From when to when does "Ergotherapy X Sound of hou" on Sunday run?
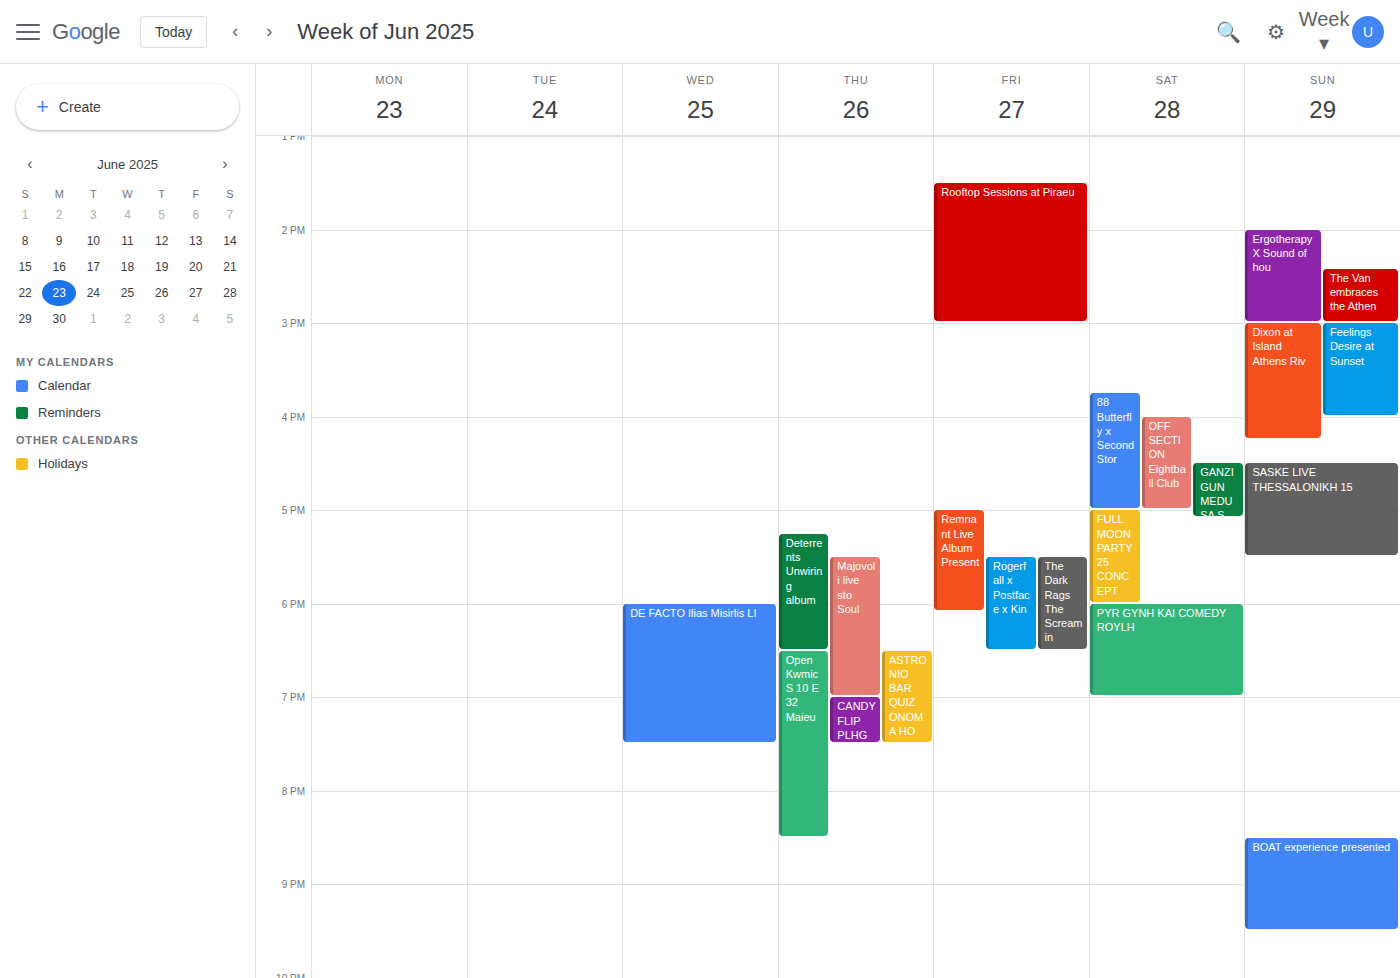
14:00 to 15:00